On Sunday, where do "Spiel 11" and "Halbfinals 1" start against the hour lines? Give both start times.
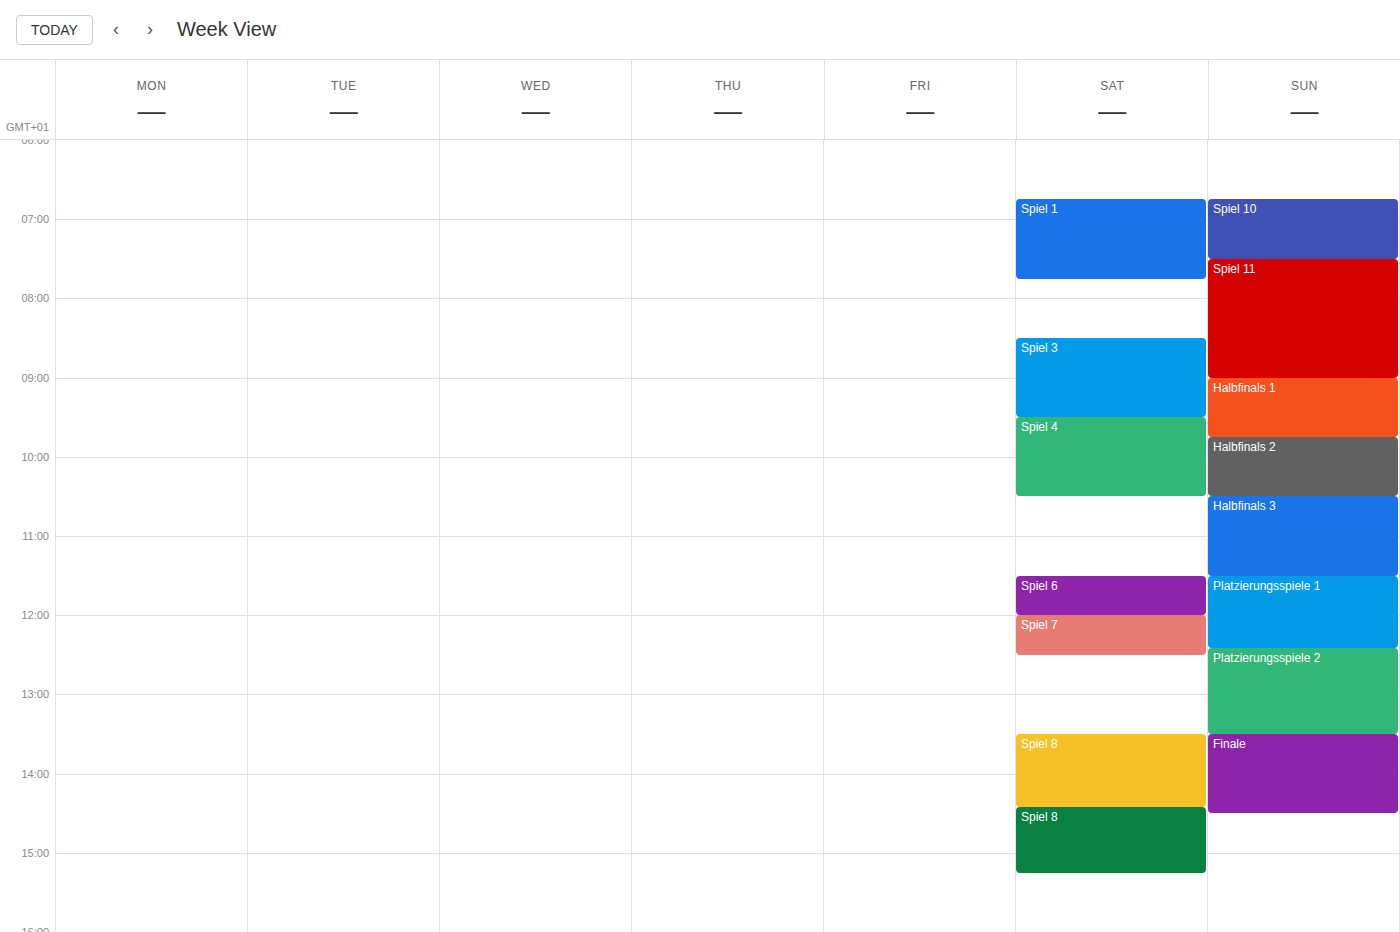
"Spiel 11": 7:30 AM, halfway between the 7 AM and 8 AM lines. "Halbfinals 1": 9:00 AM, exactly on the 9 AM line.